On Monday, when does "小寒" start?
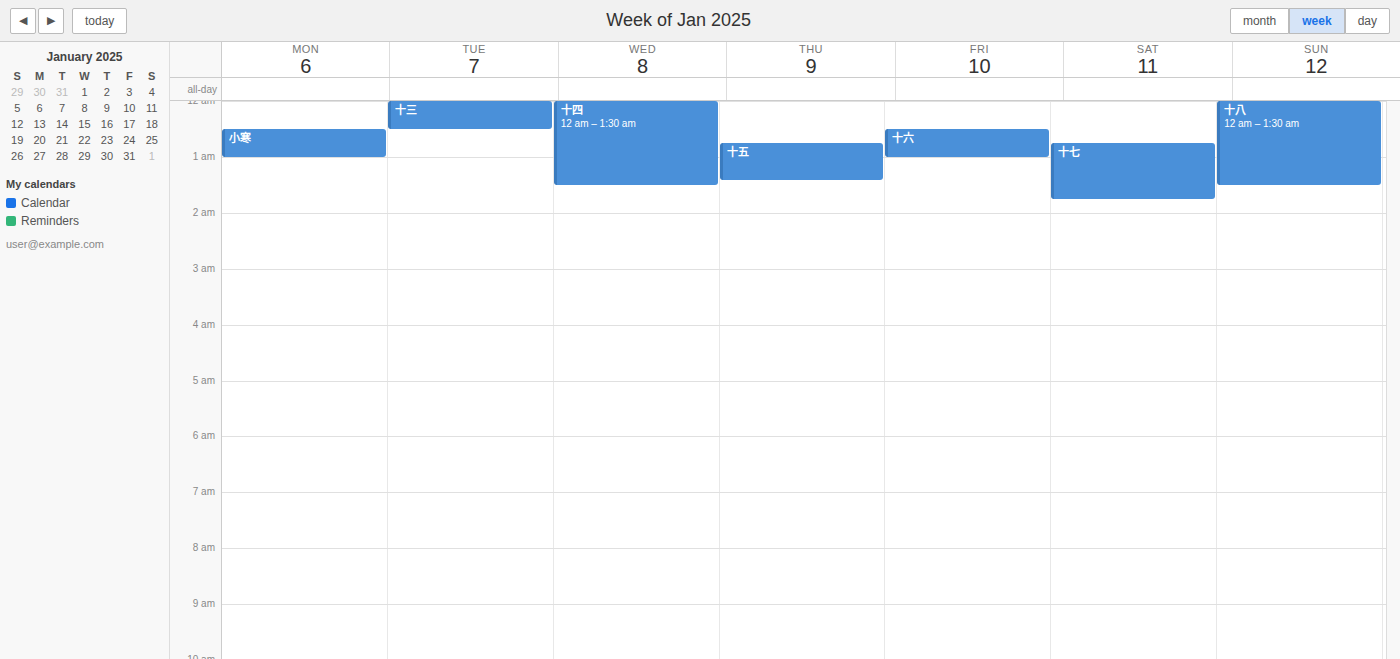
00:30